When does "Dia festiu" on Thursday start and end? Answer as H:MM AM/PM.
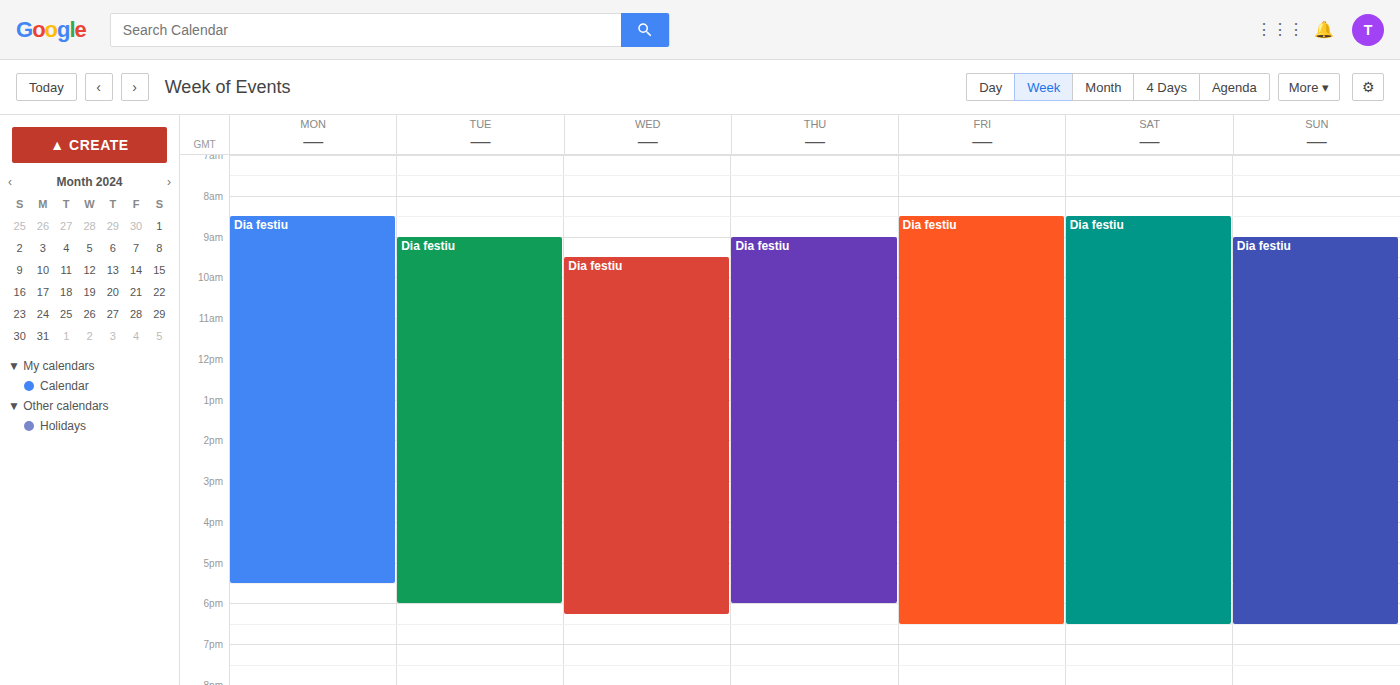
9:00 AM to 6:00 PM